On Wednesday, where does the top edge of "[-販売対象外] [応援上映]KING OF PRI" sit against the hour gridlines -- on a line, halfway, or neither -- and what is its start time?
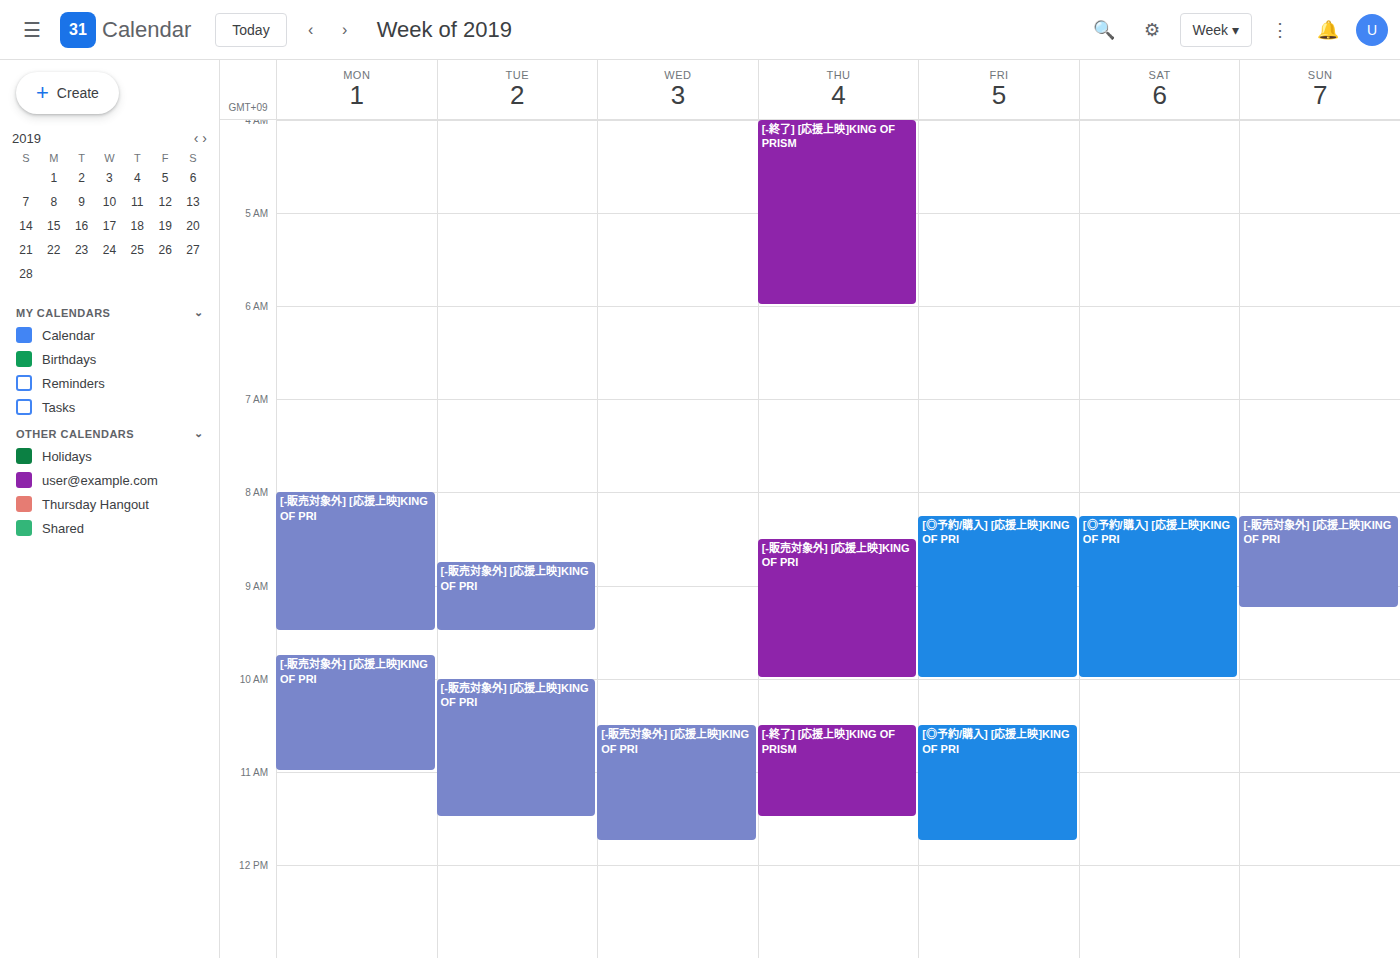
10:30 AM -- halfway between the 10 AM and 11 AM lines.